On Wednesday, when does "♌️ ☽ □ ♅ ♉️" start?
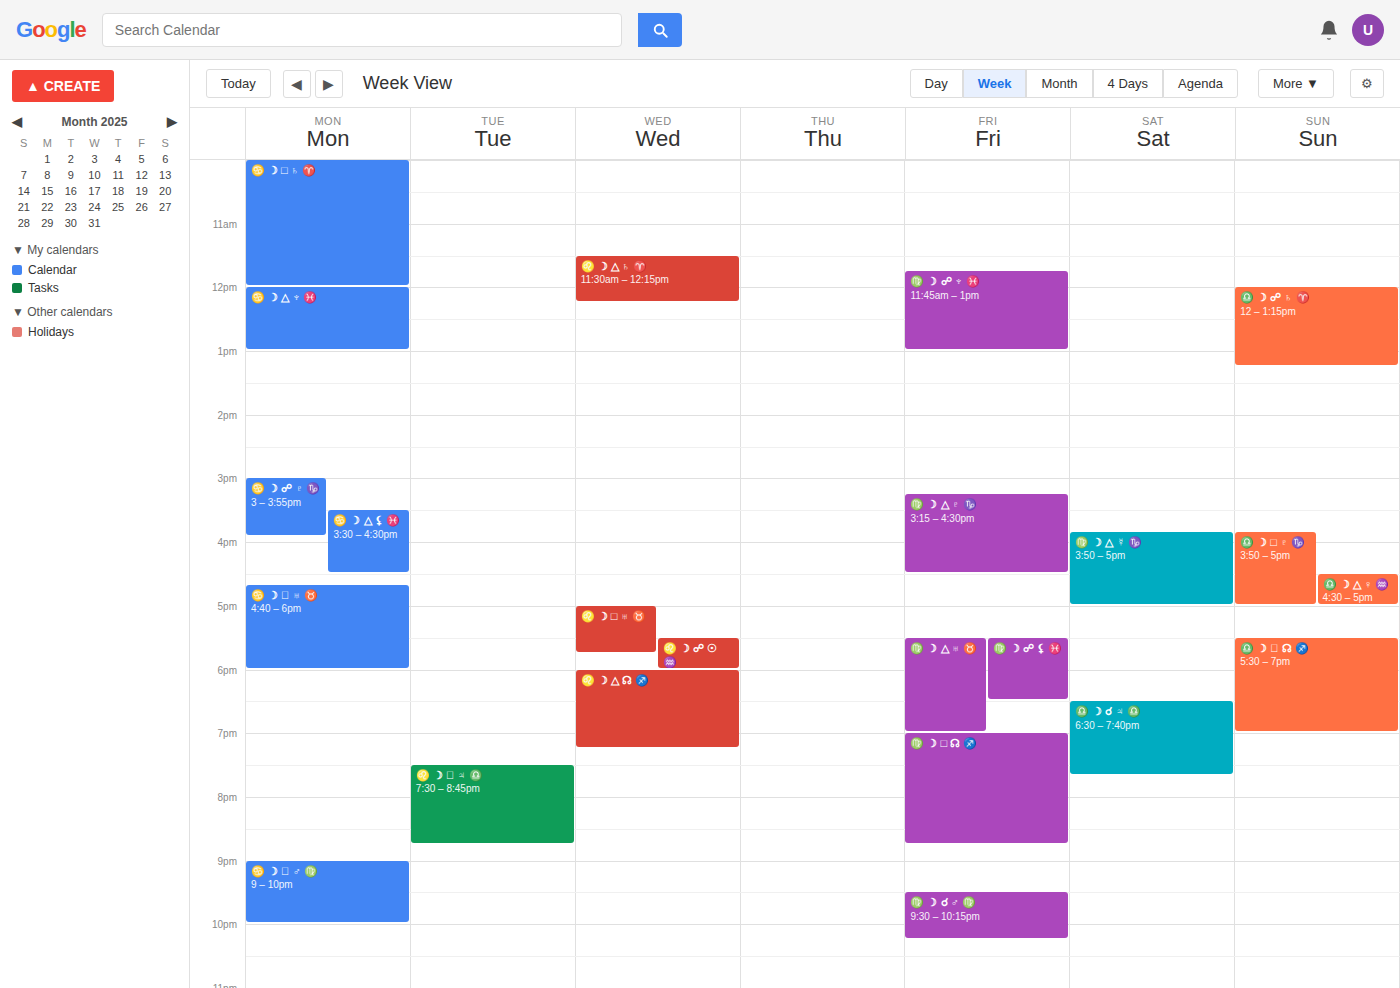
5:00 PM